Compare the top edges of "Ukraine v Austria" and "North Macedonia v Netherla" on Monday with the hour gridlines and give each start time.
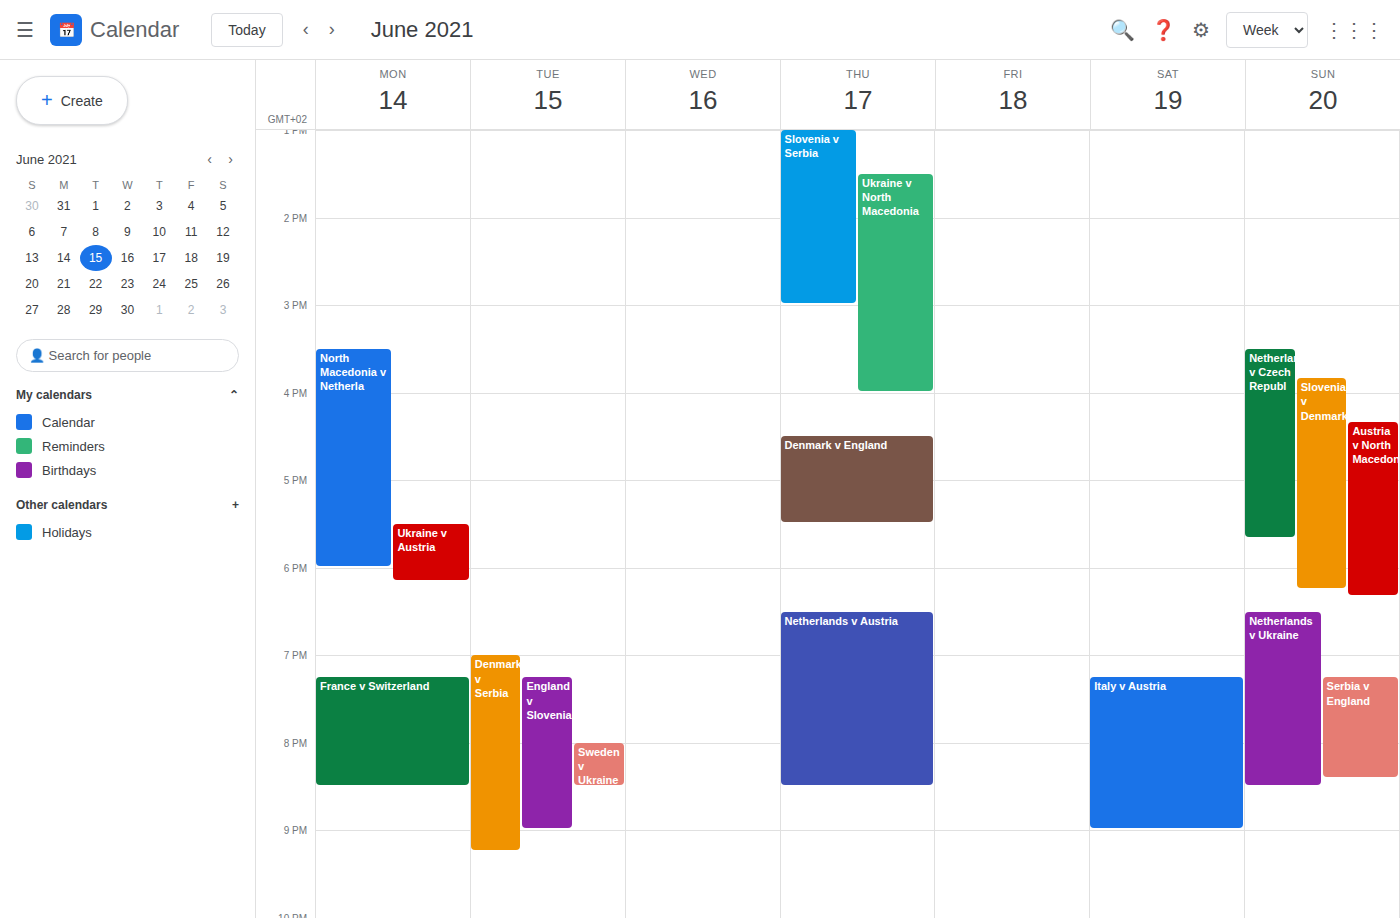
"Ukraine v Austria": 5:30 PM, halfway between the 5 PM and 6 PM lines. "North Macedonia v Netherla": 3:30 PM, halfway between the 3 PM and 4 PM lines.